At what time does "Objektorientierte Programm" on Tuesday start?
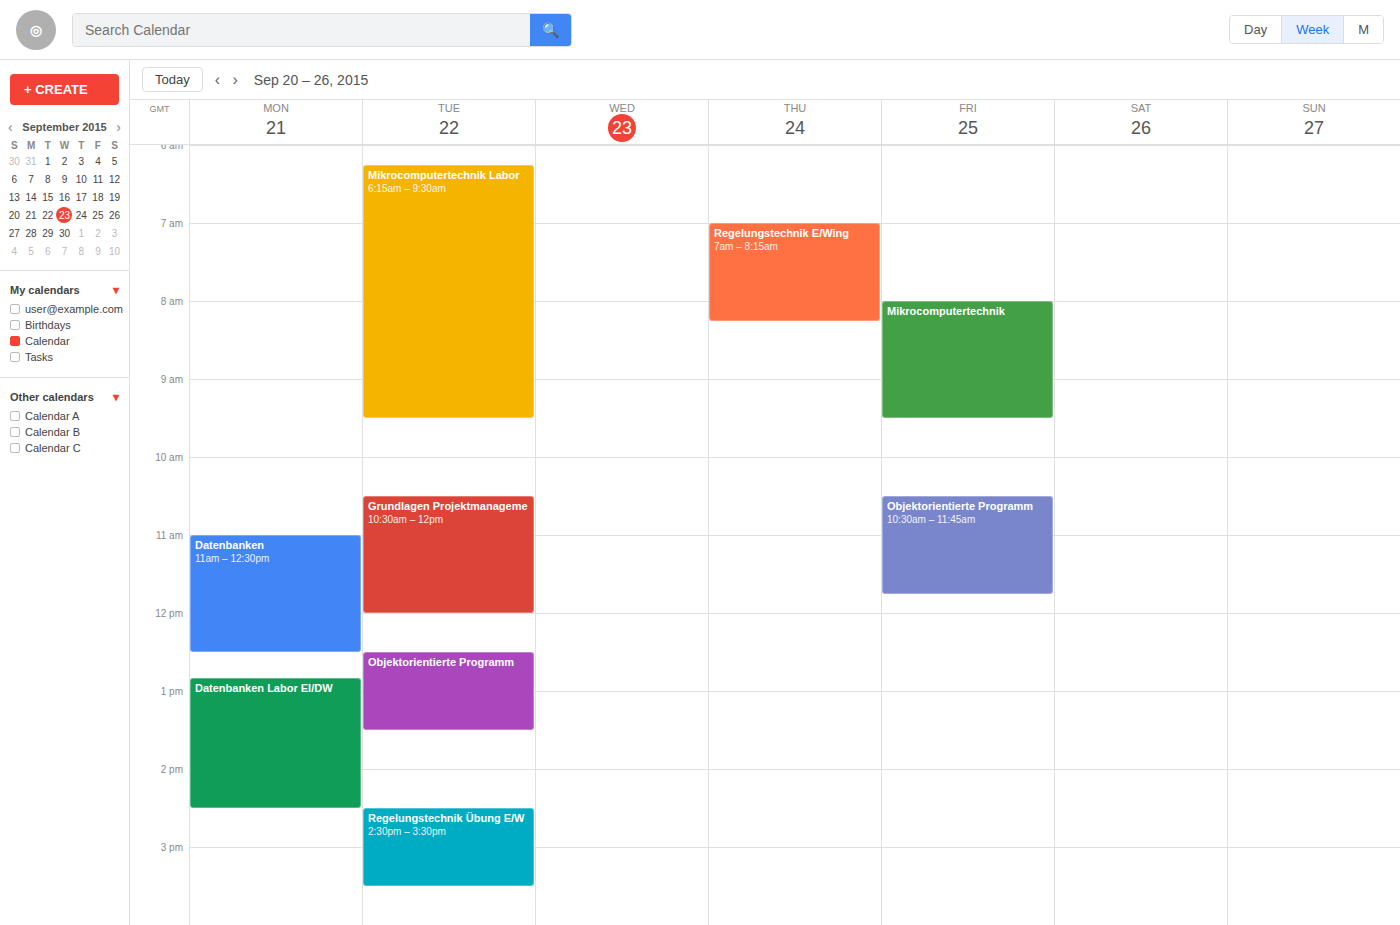
12:30